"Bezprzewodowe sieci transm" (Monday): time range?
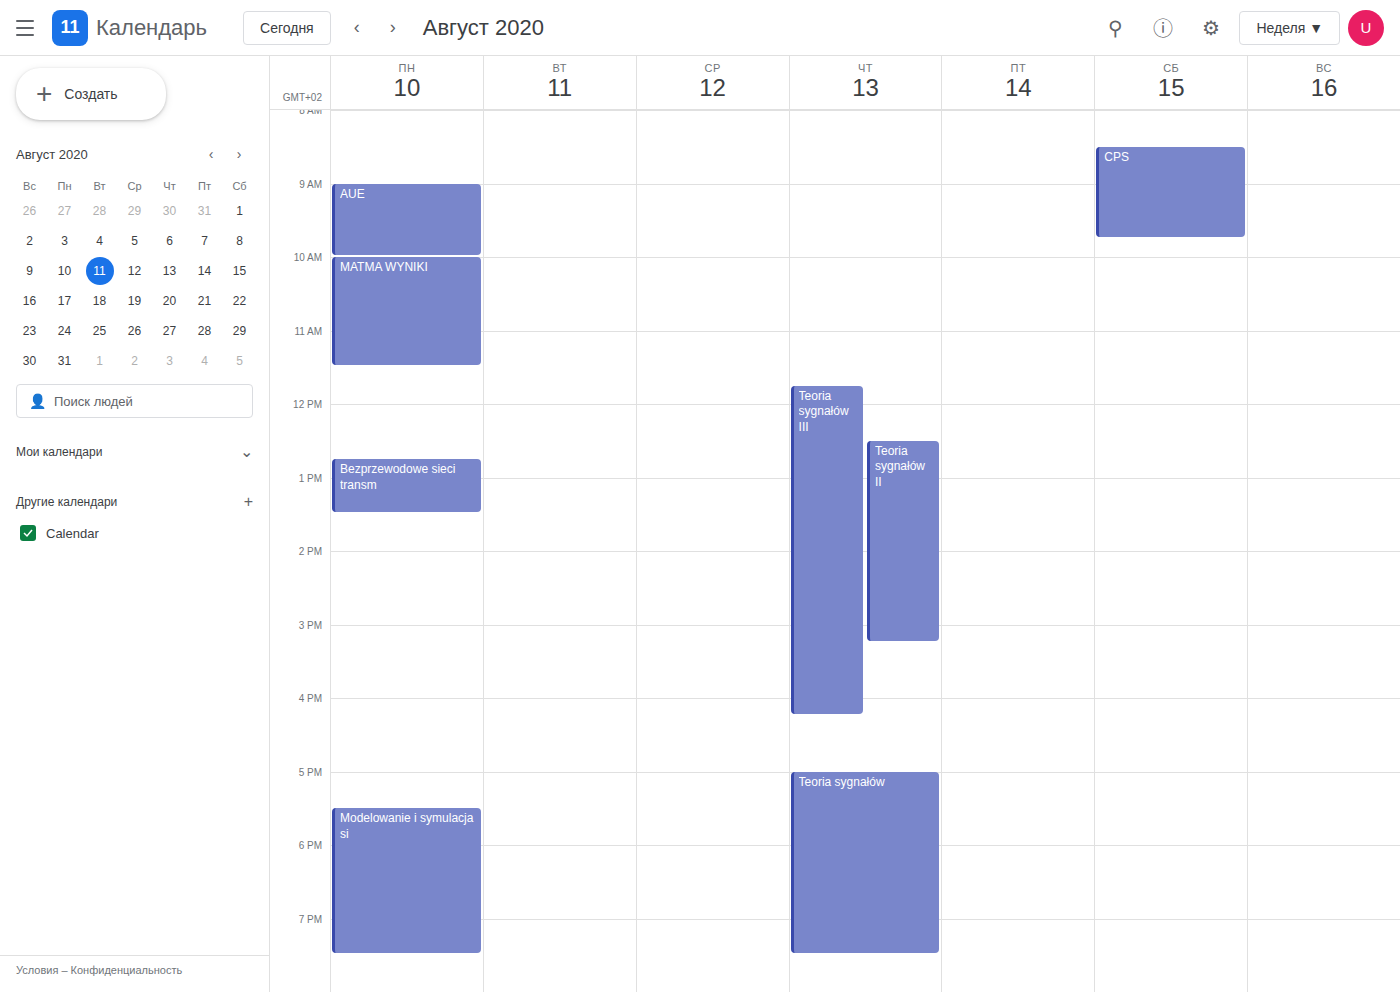
12:45 PM to 1:30 PM